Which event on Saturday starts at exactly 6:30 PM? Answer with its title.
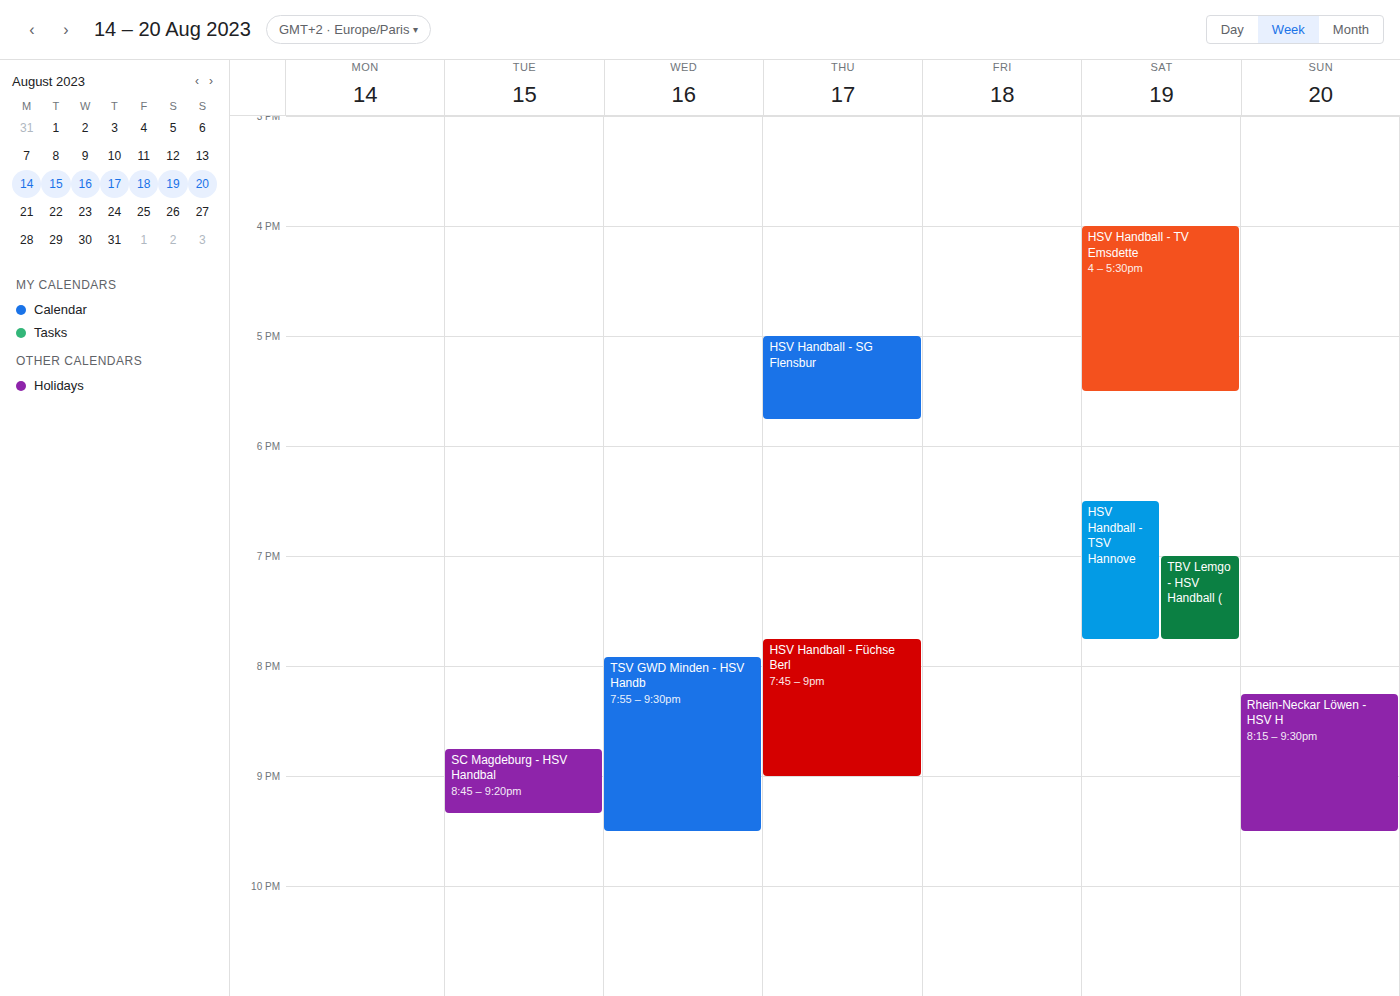
"HSV Handball - TSV Hannove"